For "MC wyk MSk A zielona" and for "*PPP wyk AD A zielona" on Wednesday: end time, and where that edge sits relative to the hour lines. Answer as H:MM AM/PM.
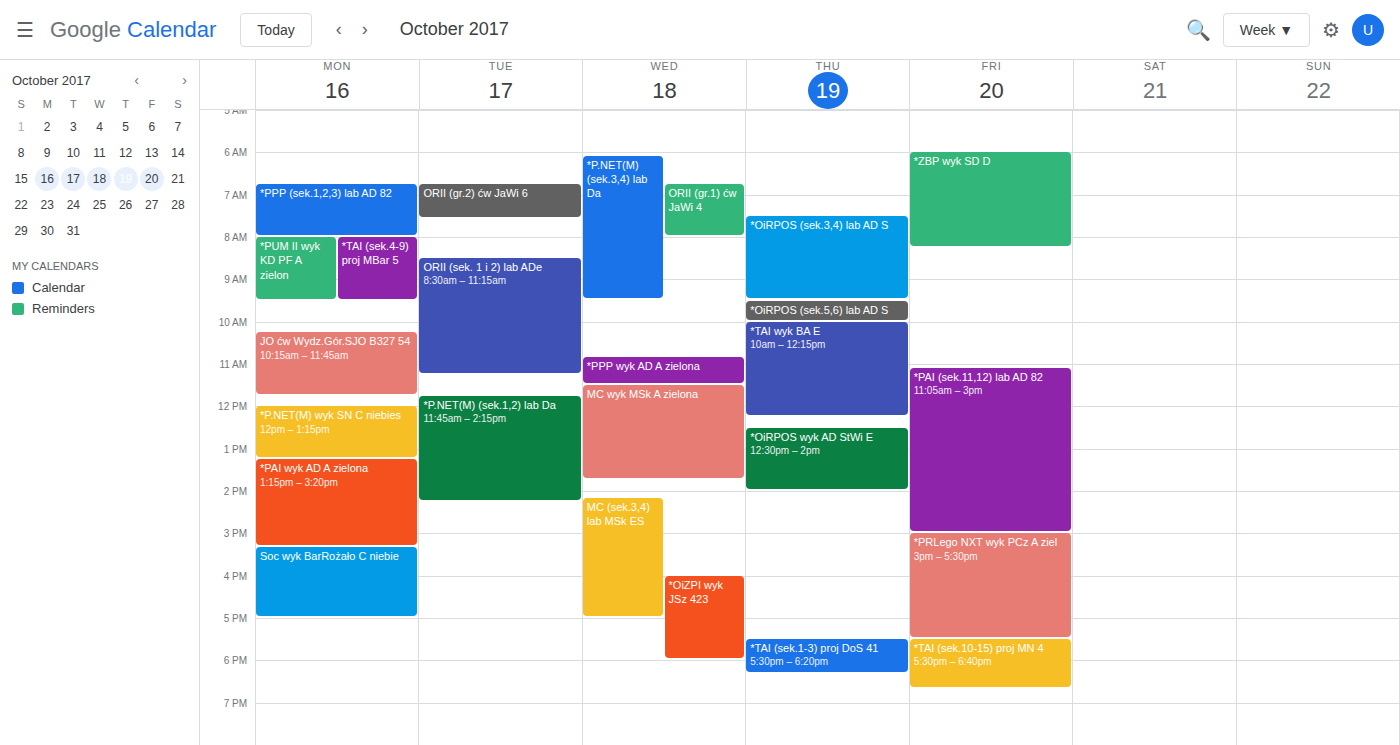
"MC wyk MSk A zielona": 1:45 PM, neither: three quarters of the way from the 1 PM line to the 2 PM line. "*PPP wyk AD A zielona": 11:30 AM, halfway between the 11 AM and 12 PM lines.